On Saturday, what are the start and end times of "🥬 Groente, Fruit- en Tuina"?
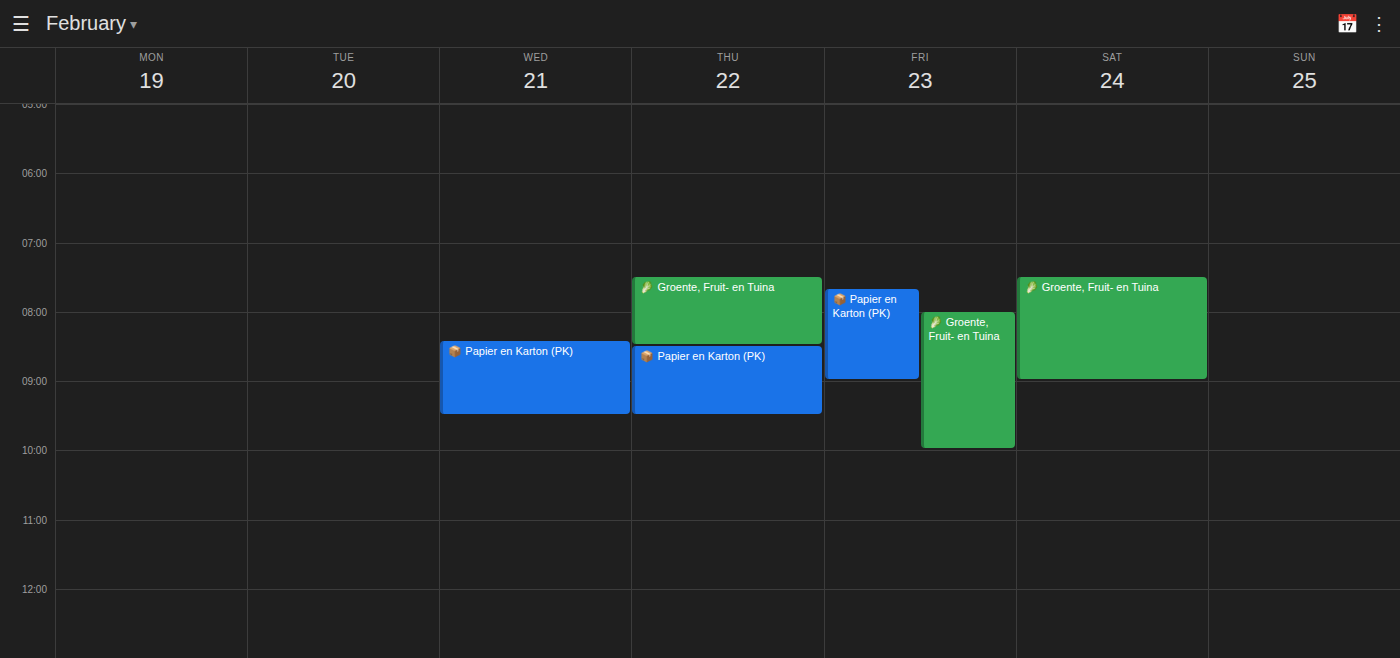
07:30 to 09:00